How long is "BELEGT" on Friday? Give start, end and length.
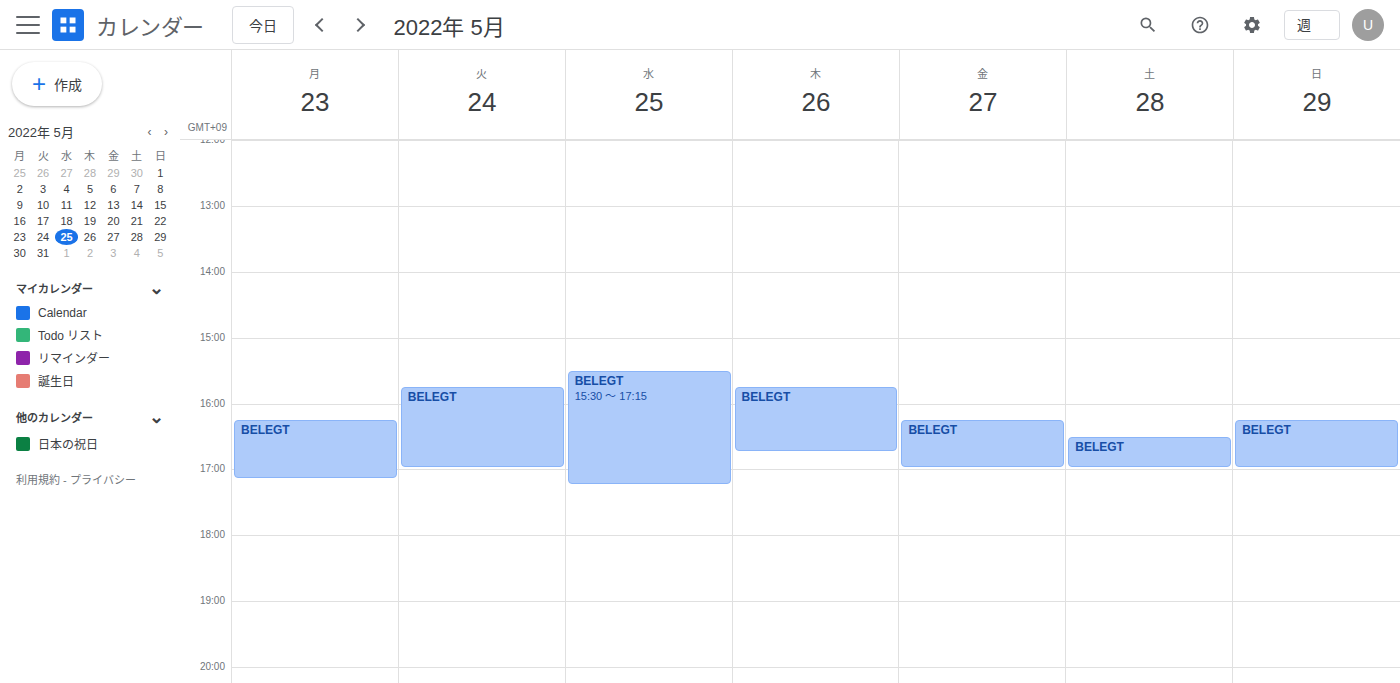
16:15 to 17:00, 45 minutes